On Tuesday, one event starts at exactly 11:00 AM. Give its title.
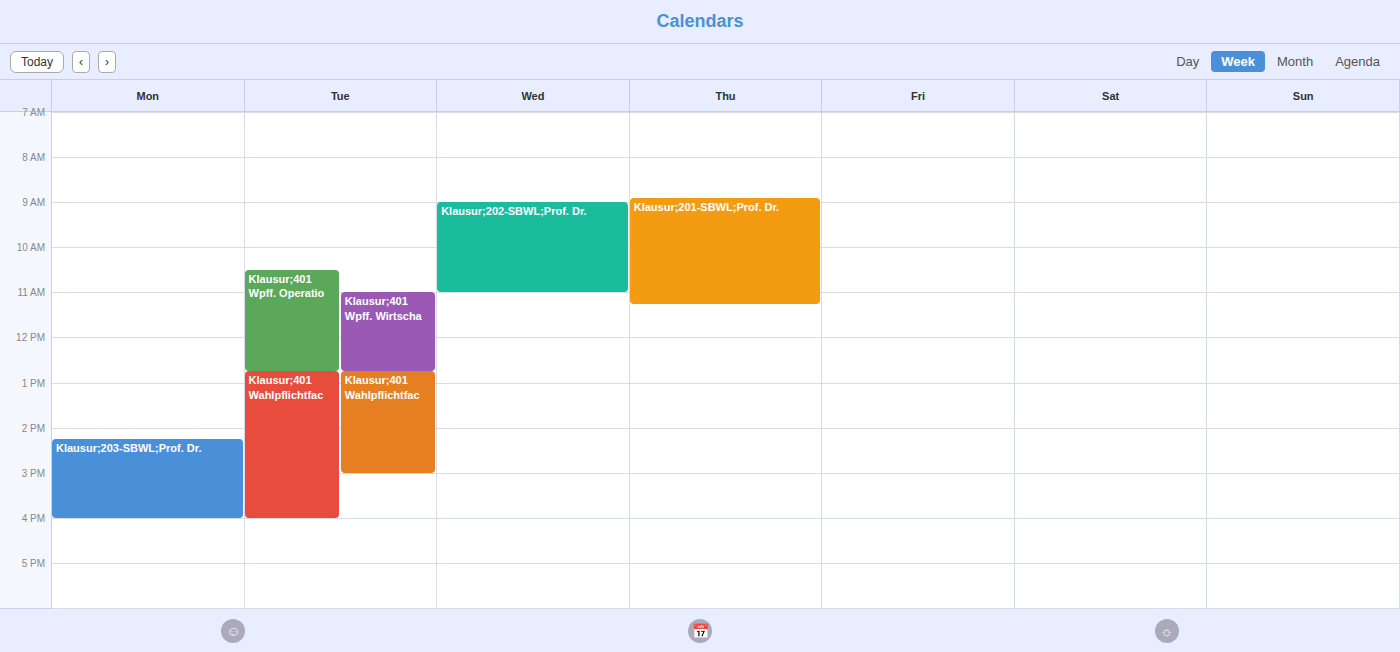
"Klausur;401 Wpff. Wirtscha"